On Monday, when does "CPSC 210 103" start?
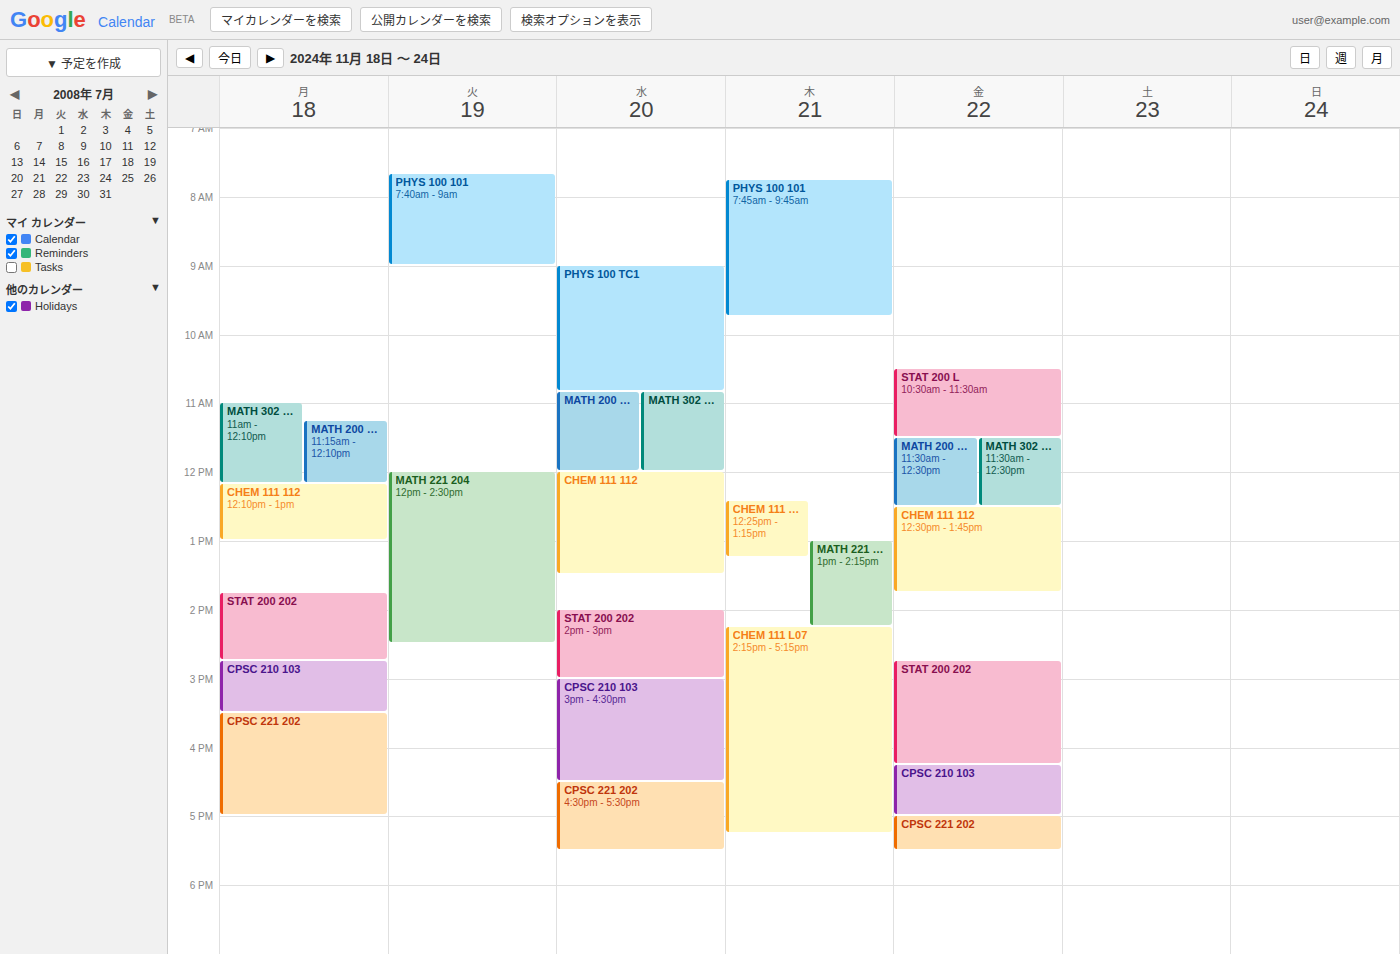
2:45 PM